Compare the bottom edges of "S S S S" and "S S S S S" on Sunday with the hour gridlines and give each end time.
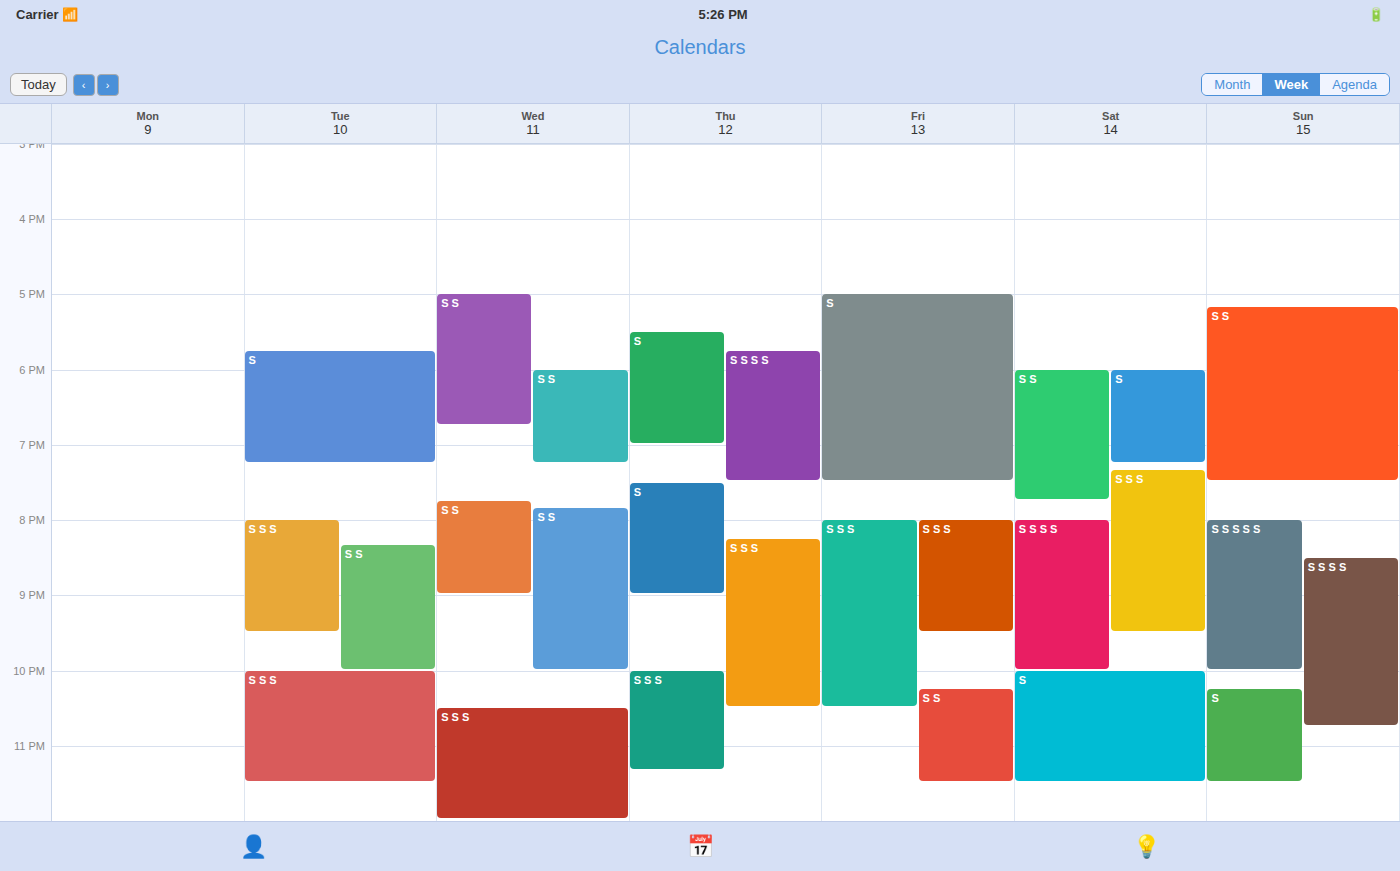
"S S S S": 10:45 PM, neither: three quarters of the way from the 10 PM line to the 11 PM line. "S S S S S": 10:00 PM, exactly on the 10 PM line.